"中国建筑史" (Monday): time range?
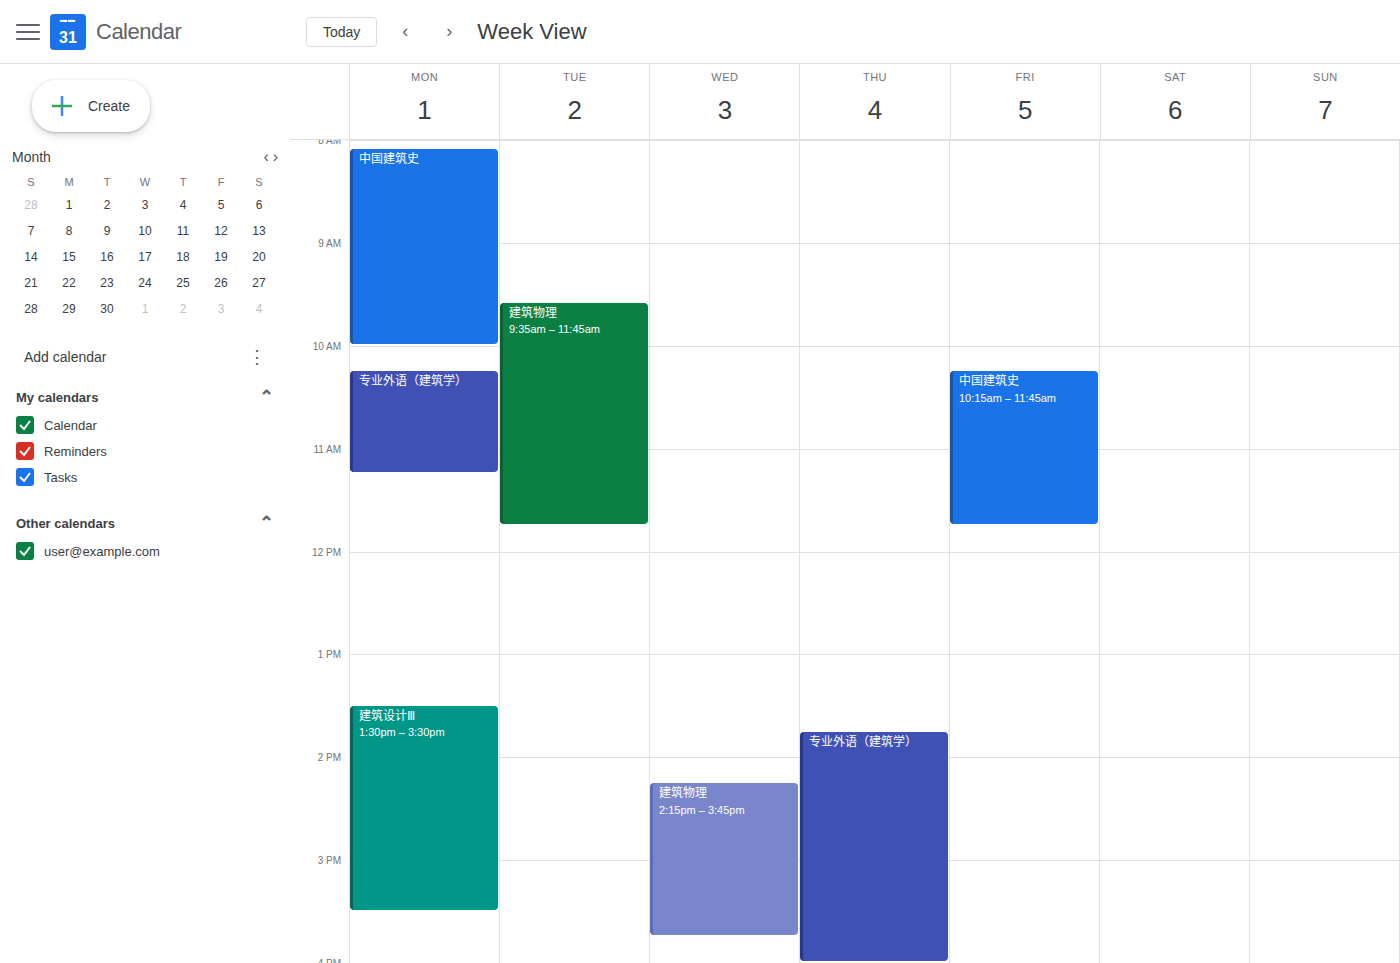
8:05 AM to 10:00 AM